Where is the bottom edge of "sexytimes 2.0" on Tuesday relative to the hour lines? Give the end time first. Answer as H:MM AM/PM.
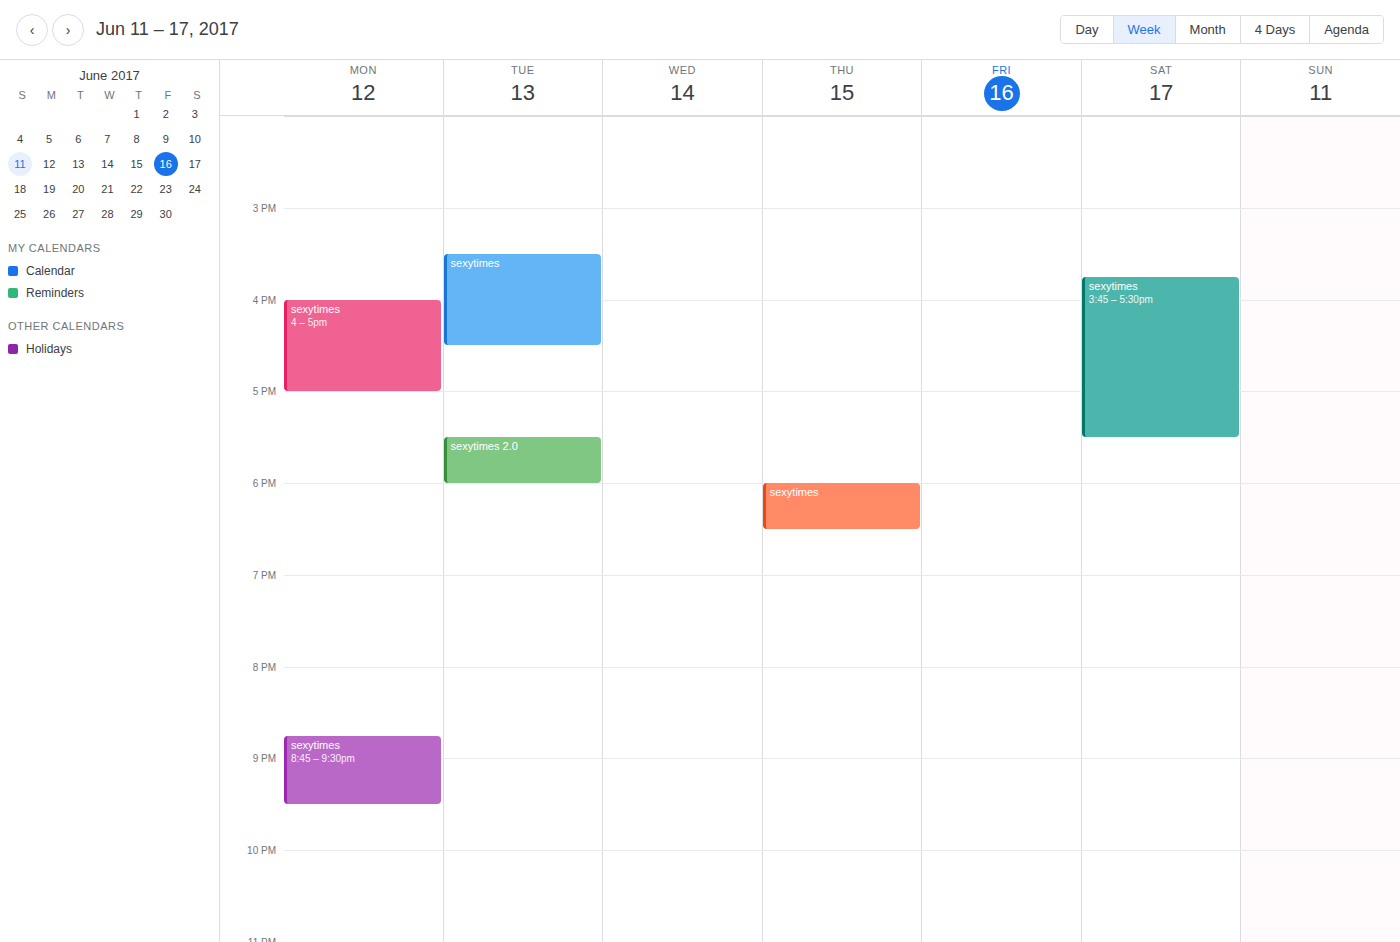
6:00 PM -- exactly on the 6 PM line.